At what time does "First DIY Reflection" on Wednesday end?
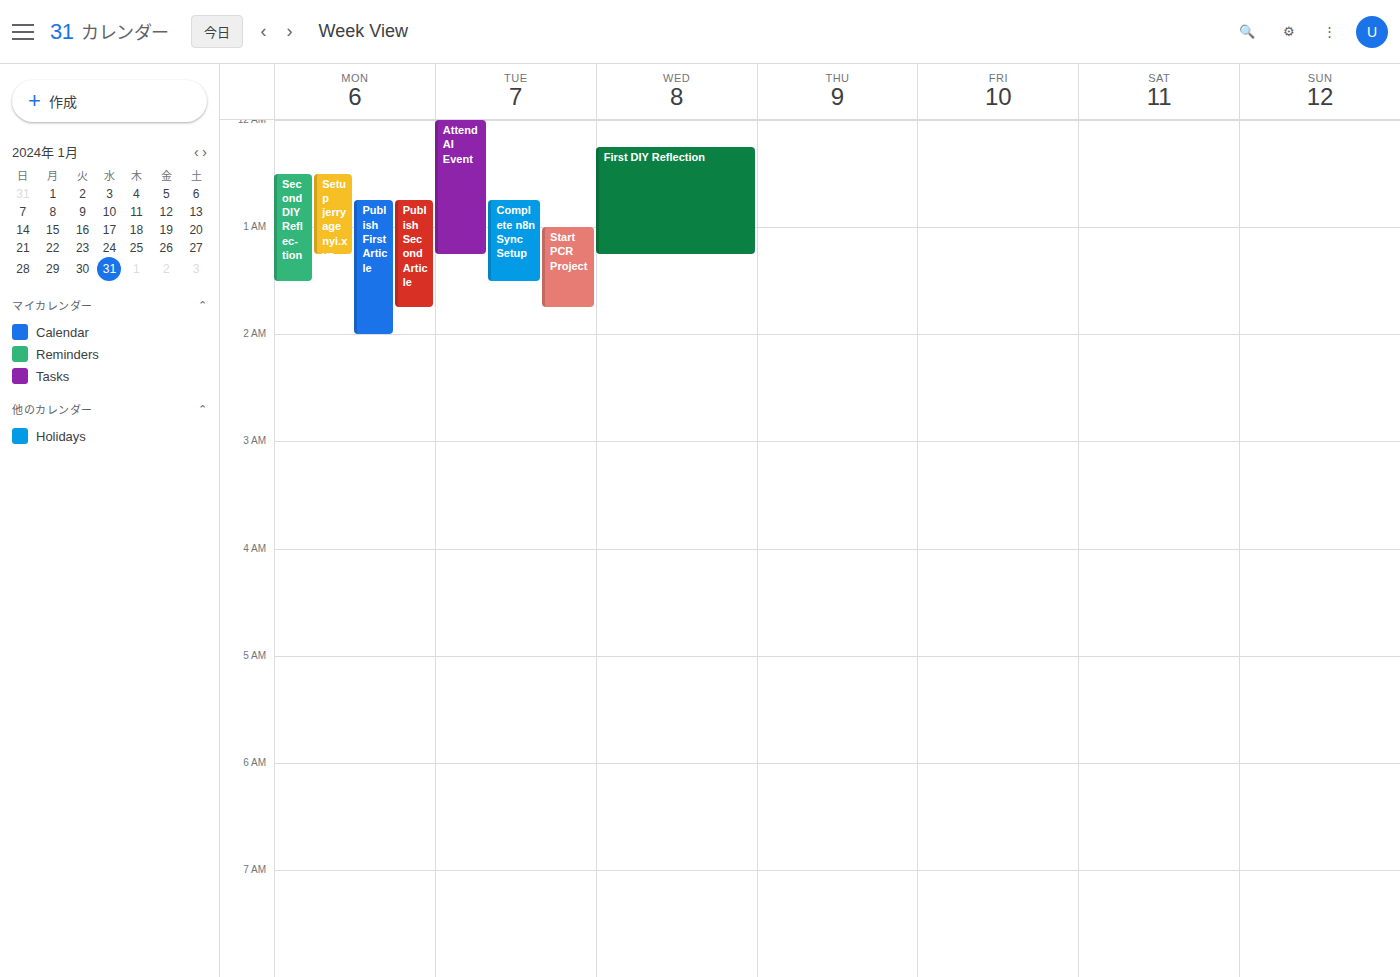
1:15 AM